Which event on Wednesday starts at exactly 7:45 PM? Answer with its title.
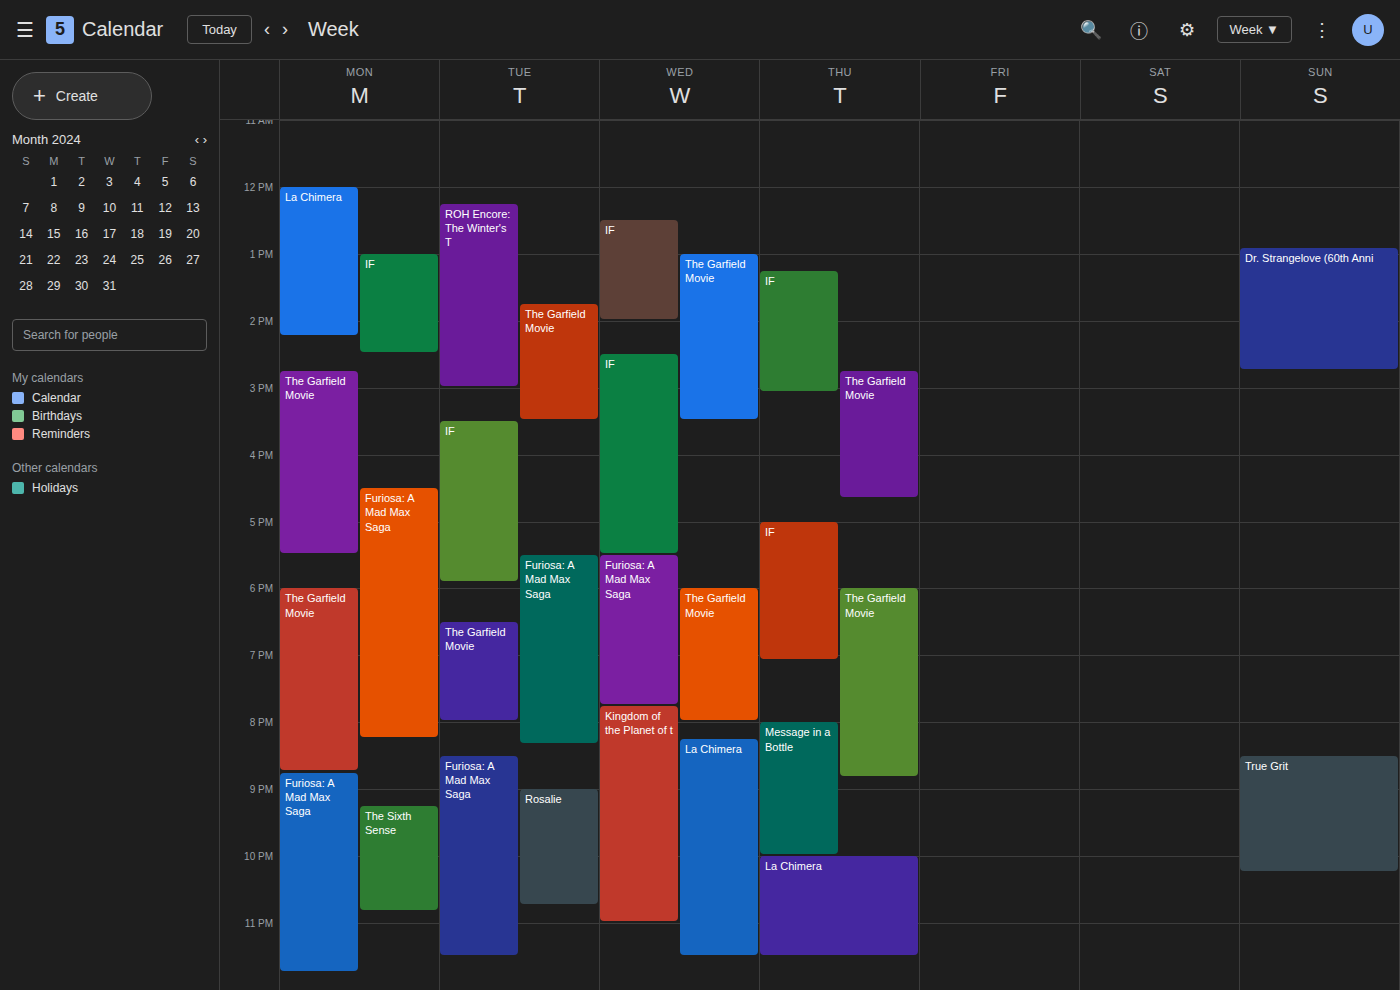
"Kingdom of the Planet of t"